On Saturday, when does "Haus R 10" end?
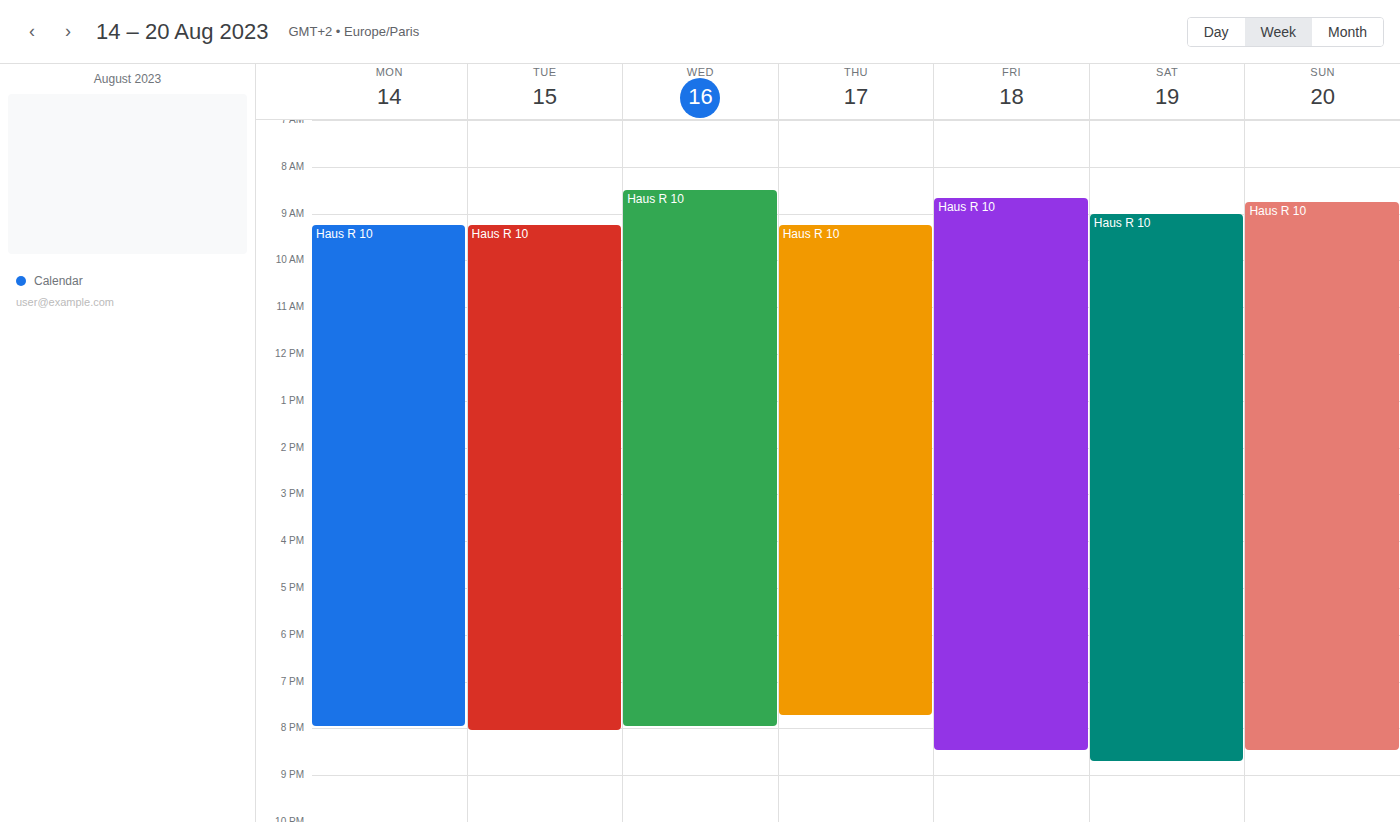
8:45 PM